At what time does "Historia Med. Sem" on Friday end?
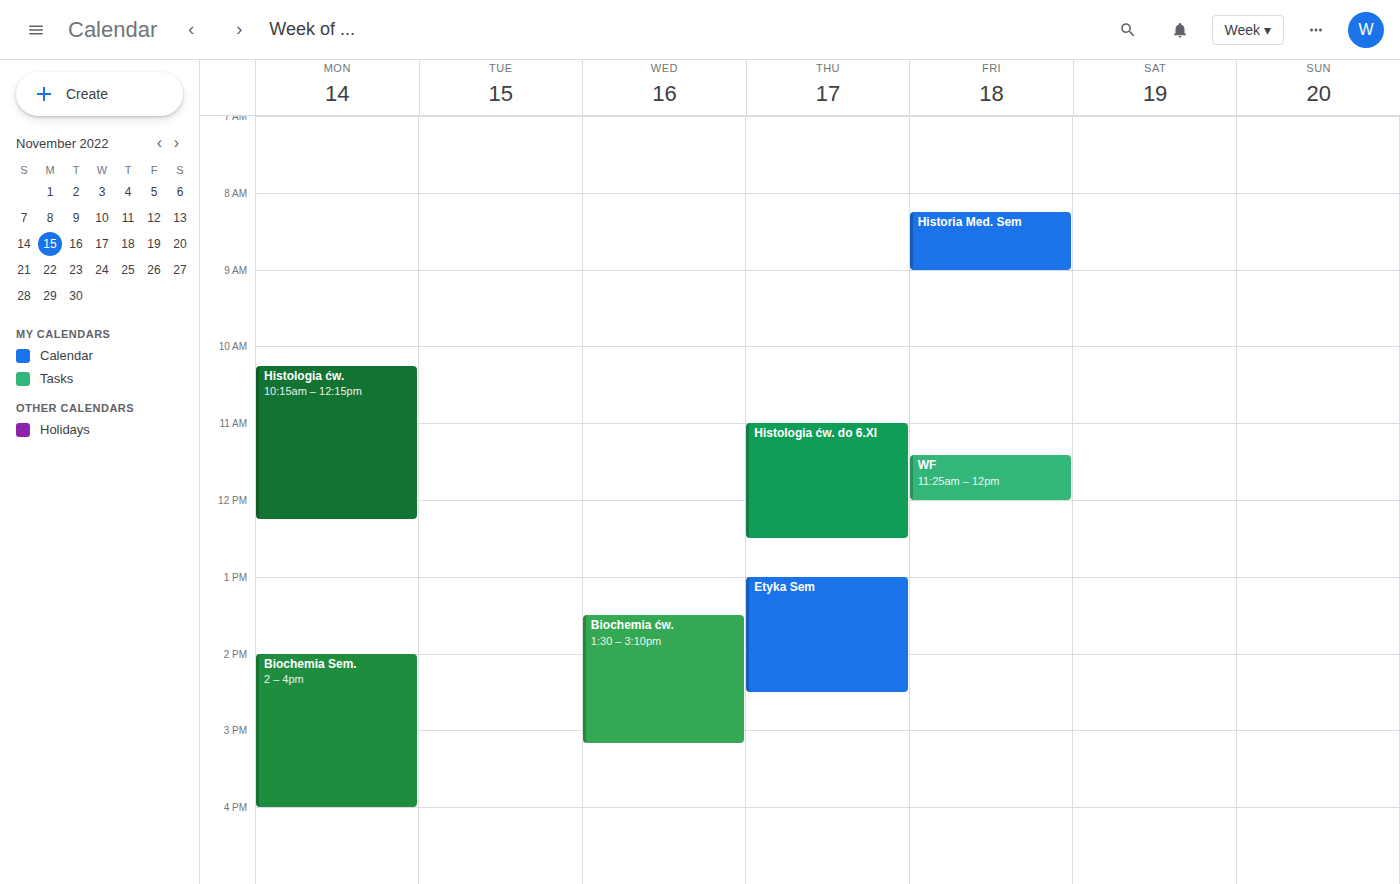
9:00 AM